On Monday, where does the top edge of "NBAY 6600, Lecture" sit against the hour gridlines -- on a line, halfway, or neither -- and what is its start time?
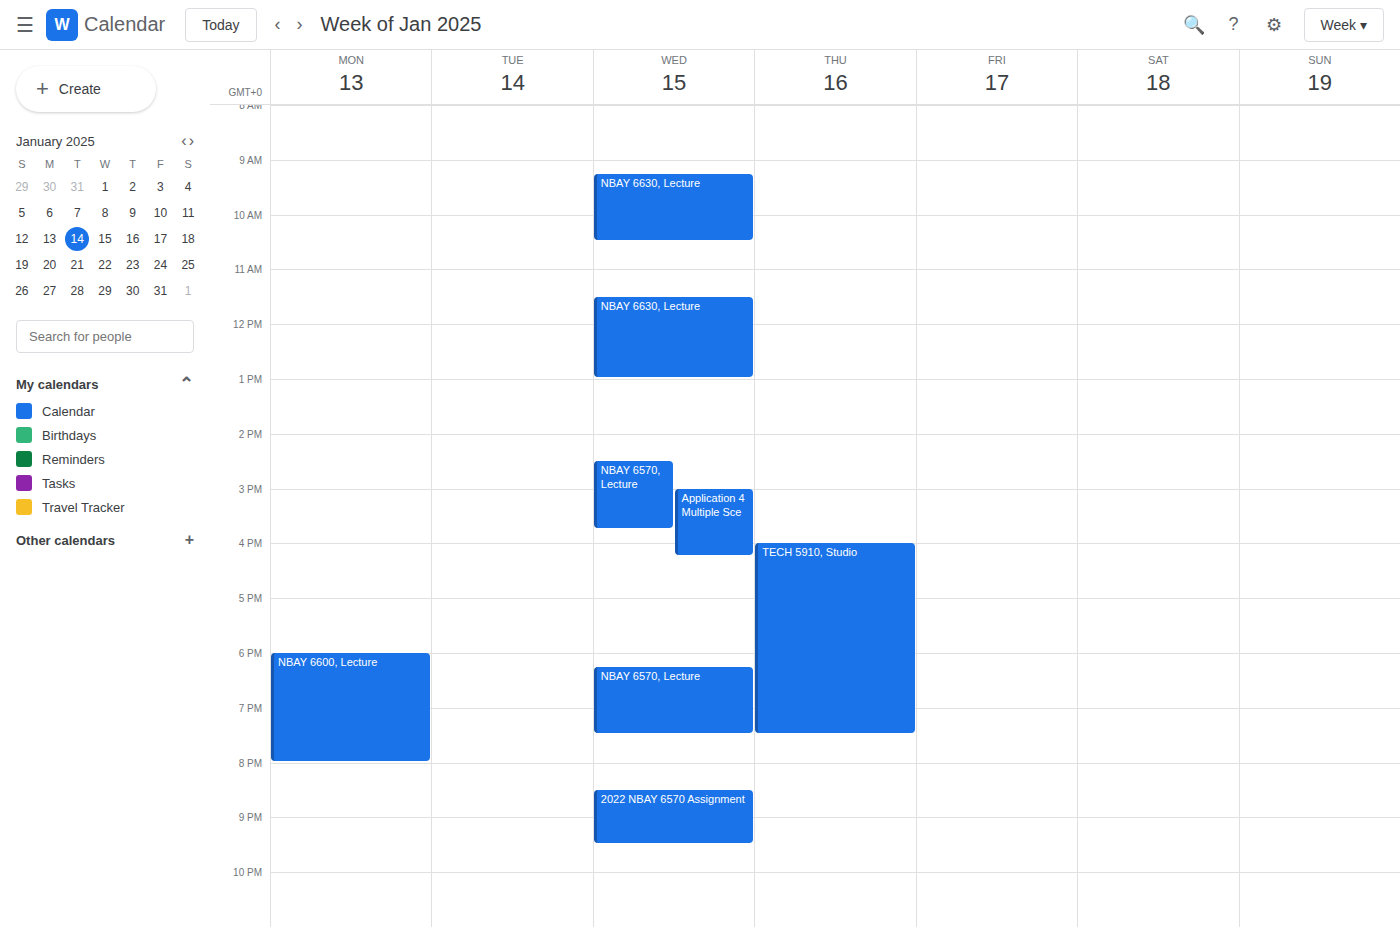
6:00 PM -- exactly on the 6 PM line.